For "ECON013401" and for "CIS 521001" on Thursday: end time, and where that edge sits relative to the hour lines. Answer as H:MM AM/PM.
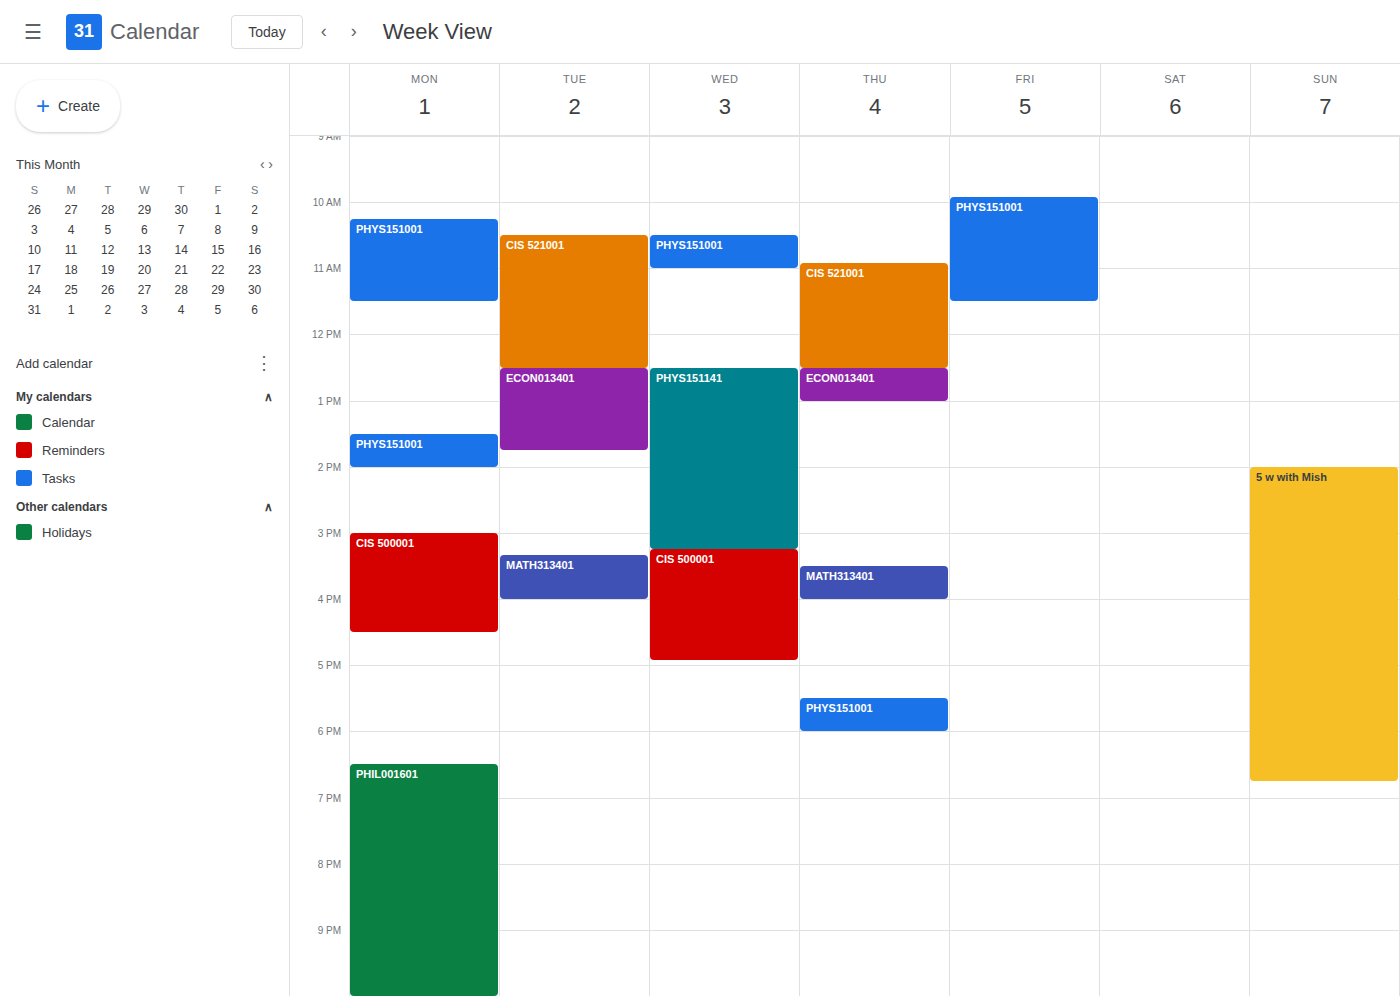
"ECON013401": 1:00 PM, exactly on the 1 PM line. "CIS 521001": 12:30 PM, halfway between the 12 PM and 1 PM lines.